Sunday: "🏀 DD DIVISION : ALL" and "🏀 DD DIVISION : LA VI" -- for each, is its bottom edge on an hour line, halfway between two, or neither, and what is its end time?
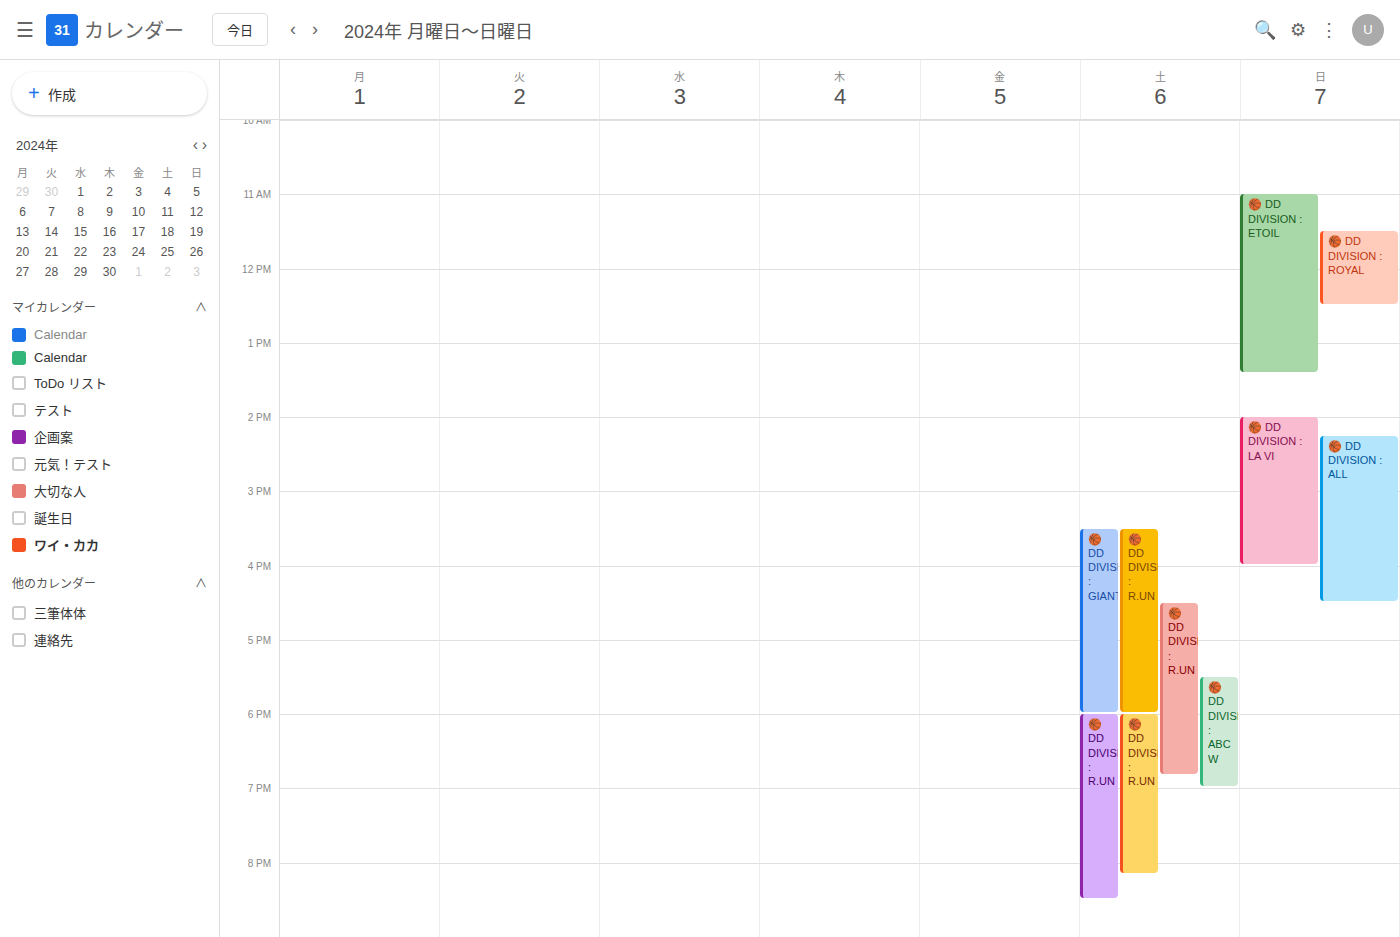
"🏀 DD DIVISION : ALL": 16:30, halfway between the 16:00 and 17:00 lines. "🏀 DD DIVISION : LA VI": 16:00, exactly on the 16:00 line.